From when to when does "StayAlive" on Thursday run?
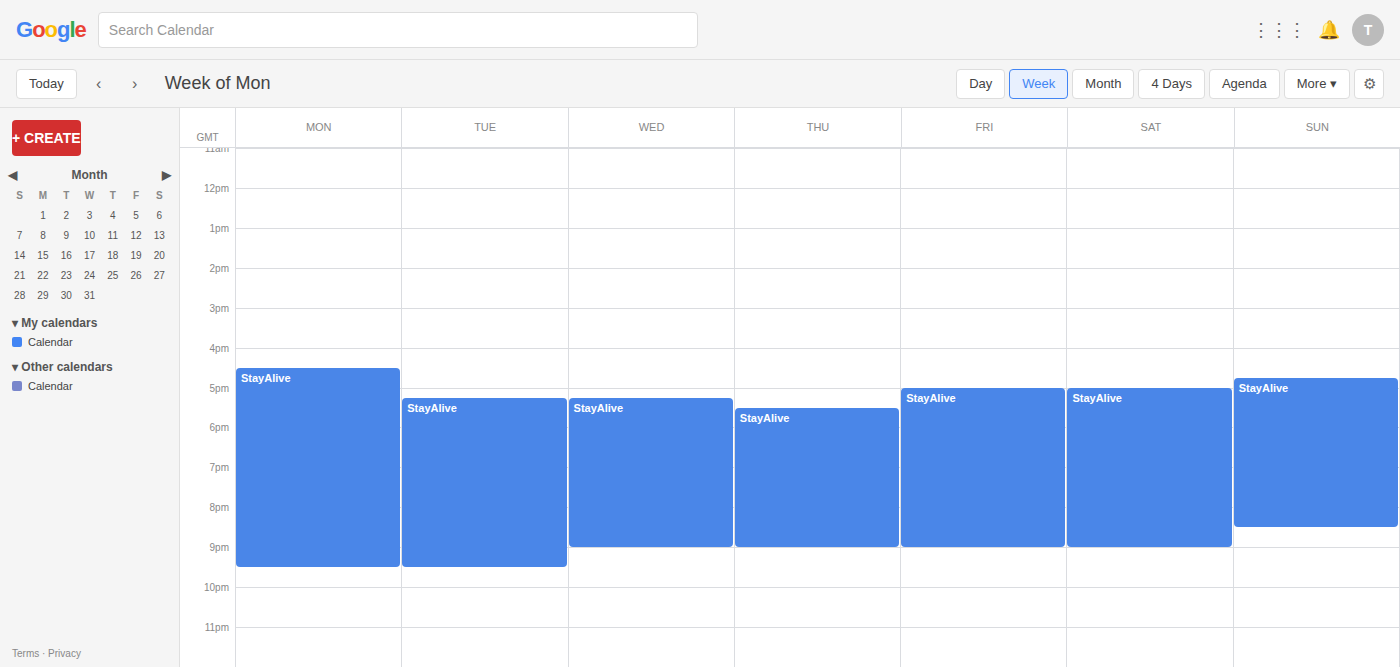
5:30 PM to 9:00 PM